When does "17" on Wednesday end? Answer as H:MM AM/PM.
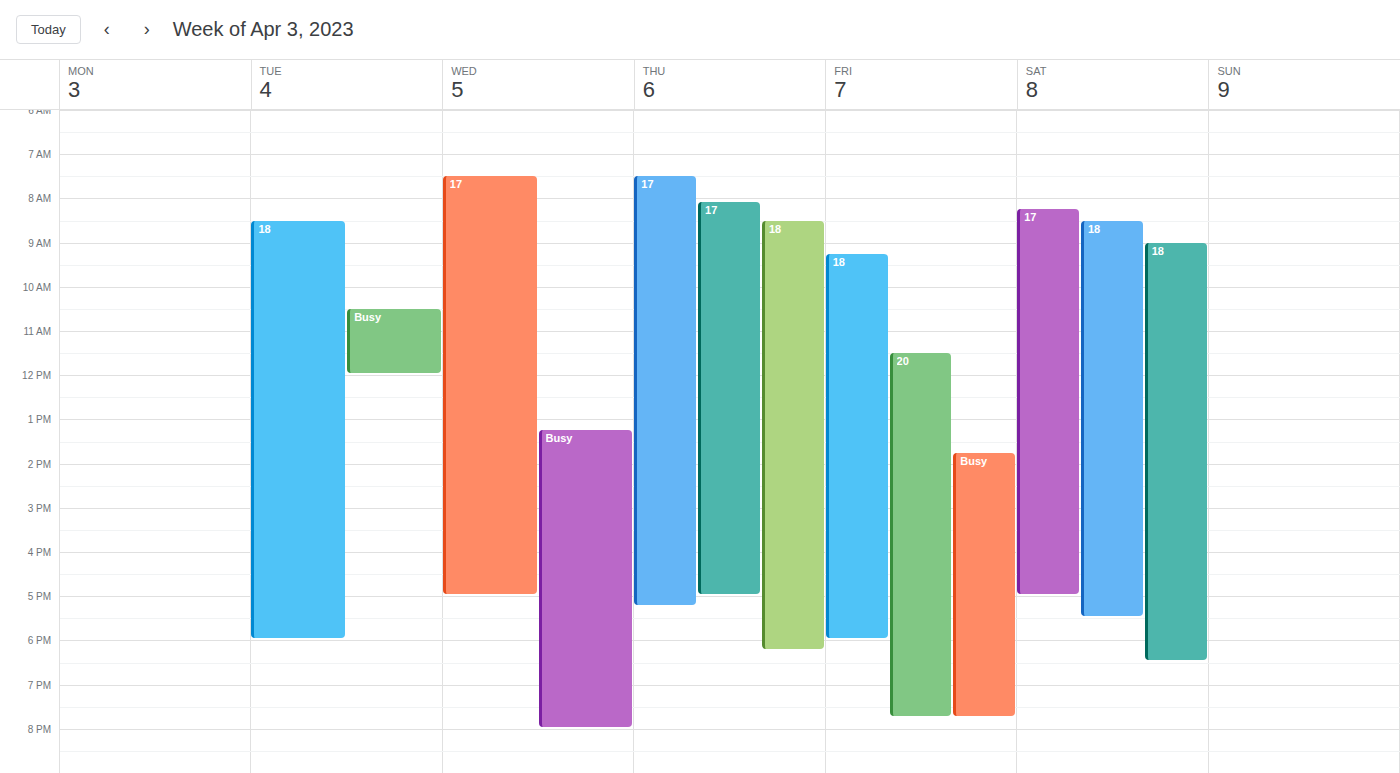
5:00 PM